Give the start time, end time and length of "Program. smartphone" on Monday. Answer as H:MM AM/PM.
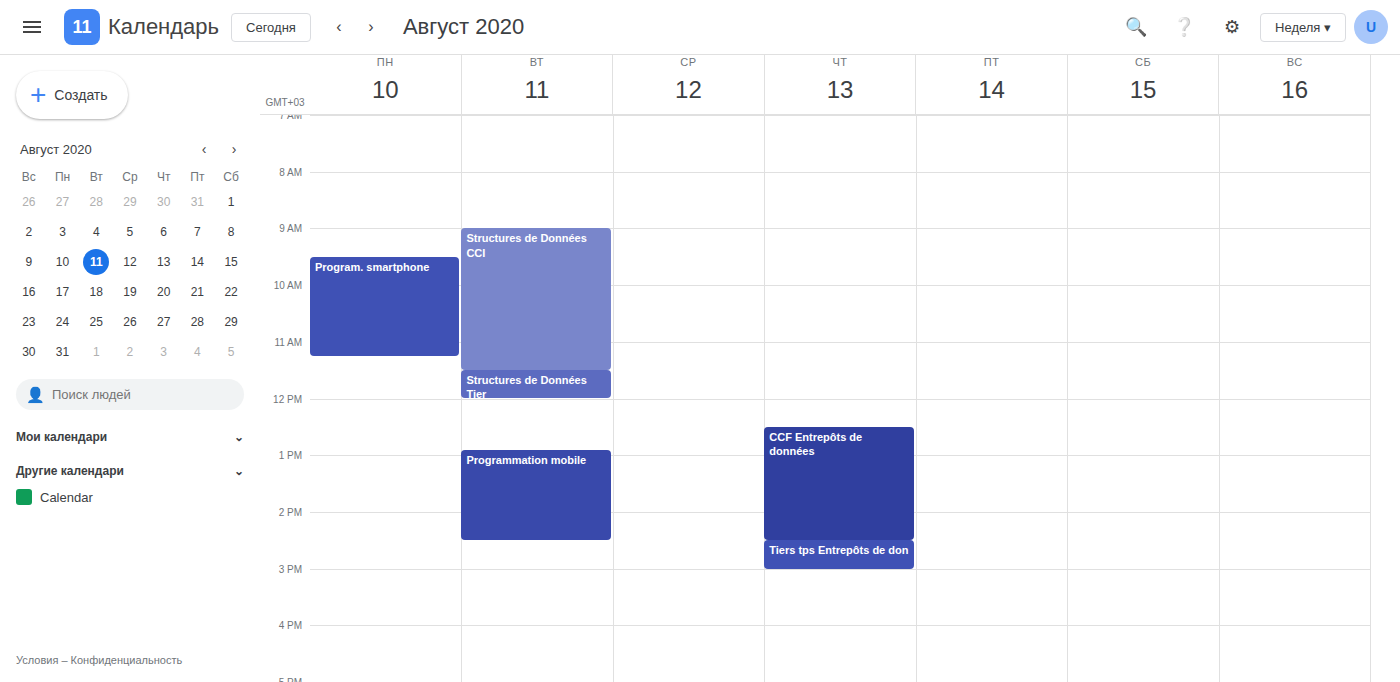
9:30 AM to 11:15 AM, 1 hour 45 minutes